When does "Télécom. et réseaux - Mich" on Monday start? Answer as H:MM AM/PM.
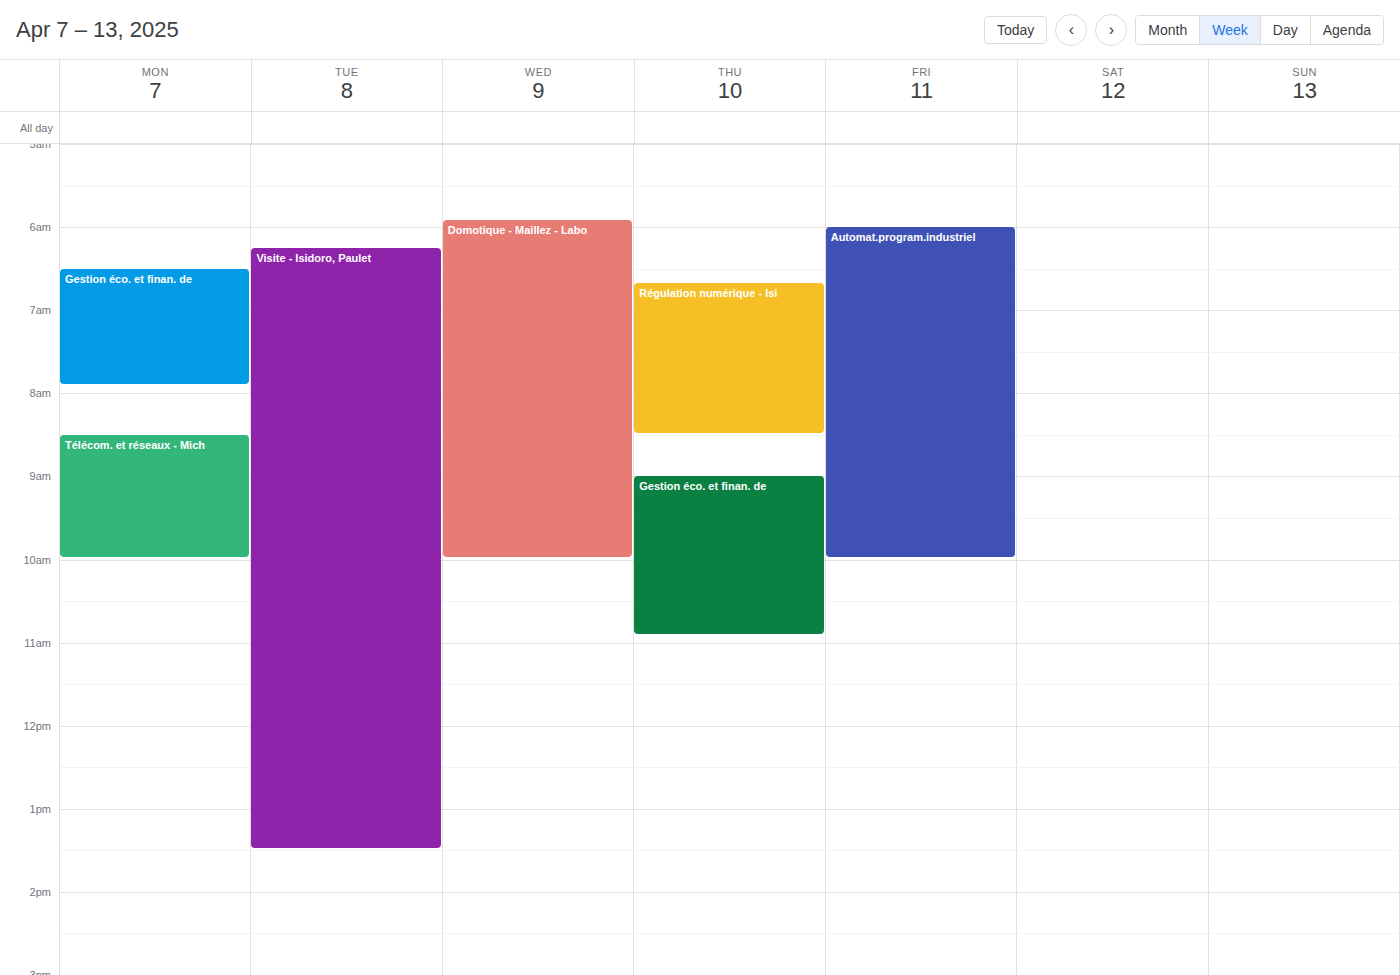
8:30 AM